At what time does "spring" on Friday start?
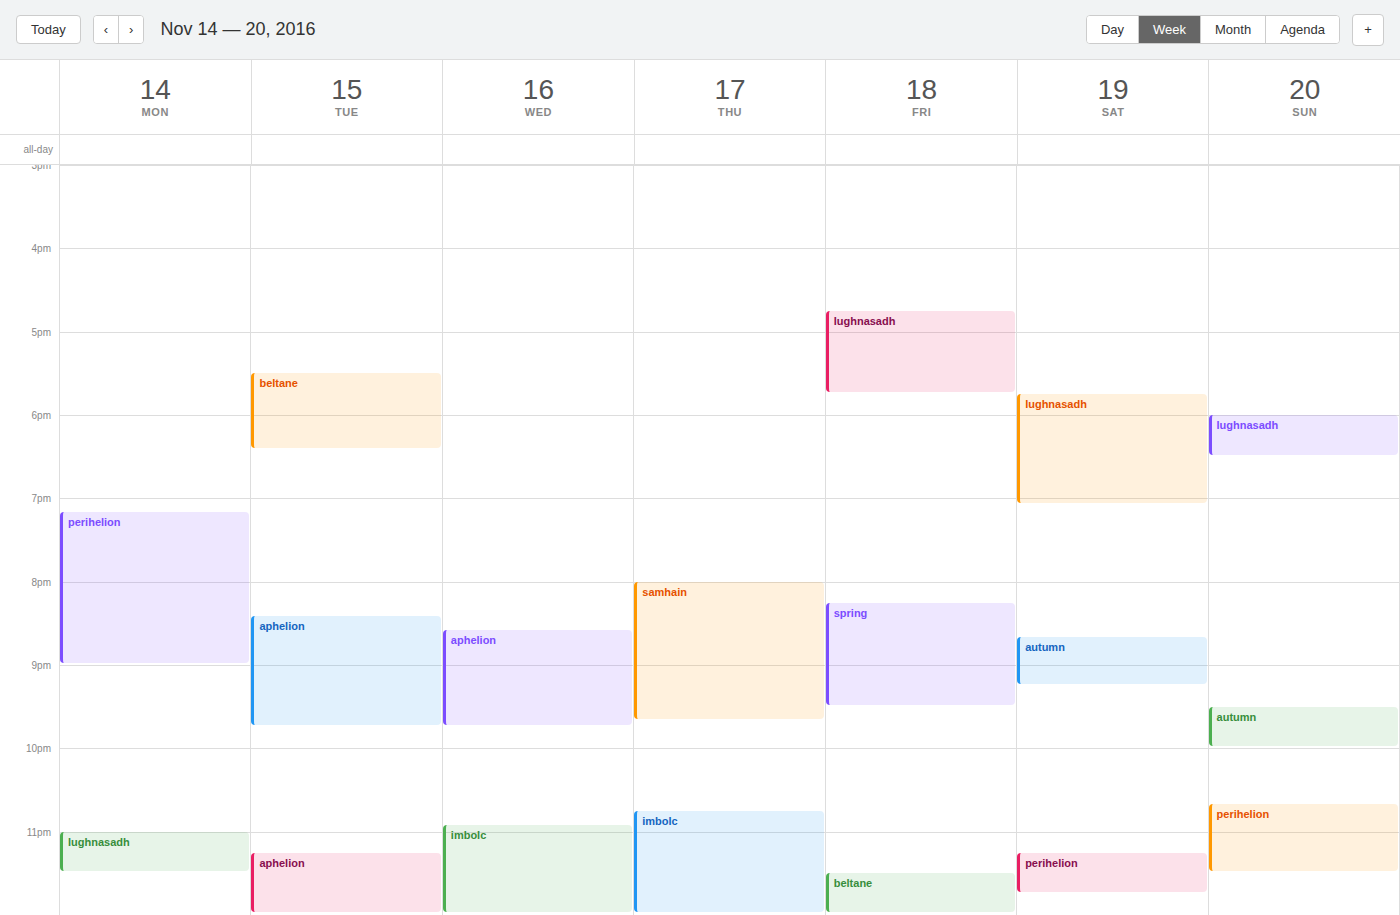
20:15